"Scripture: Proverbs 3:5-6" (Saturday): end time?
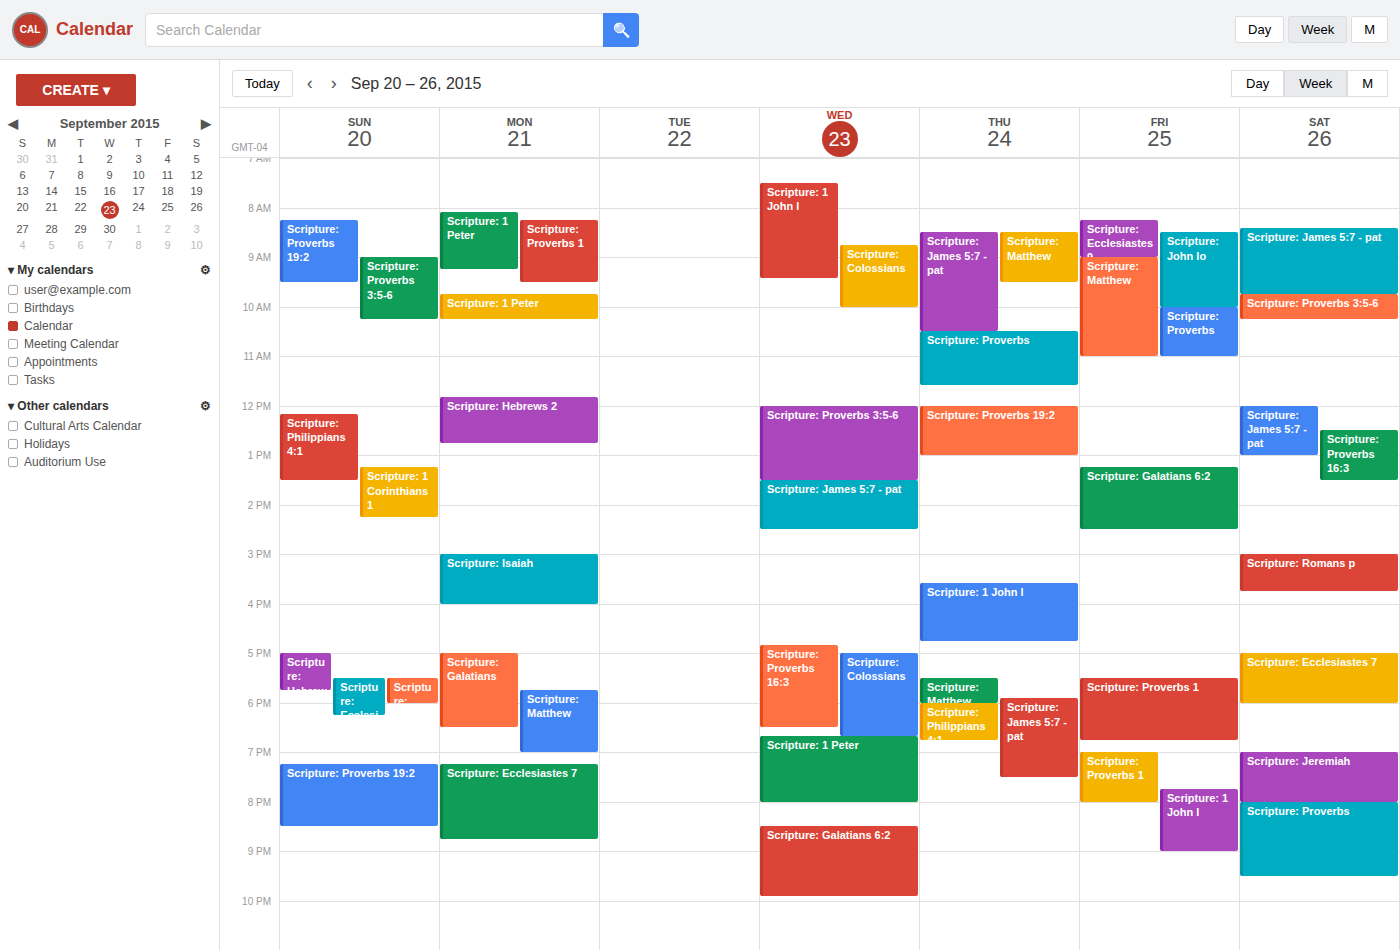
10:15 AM